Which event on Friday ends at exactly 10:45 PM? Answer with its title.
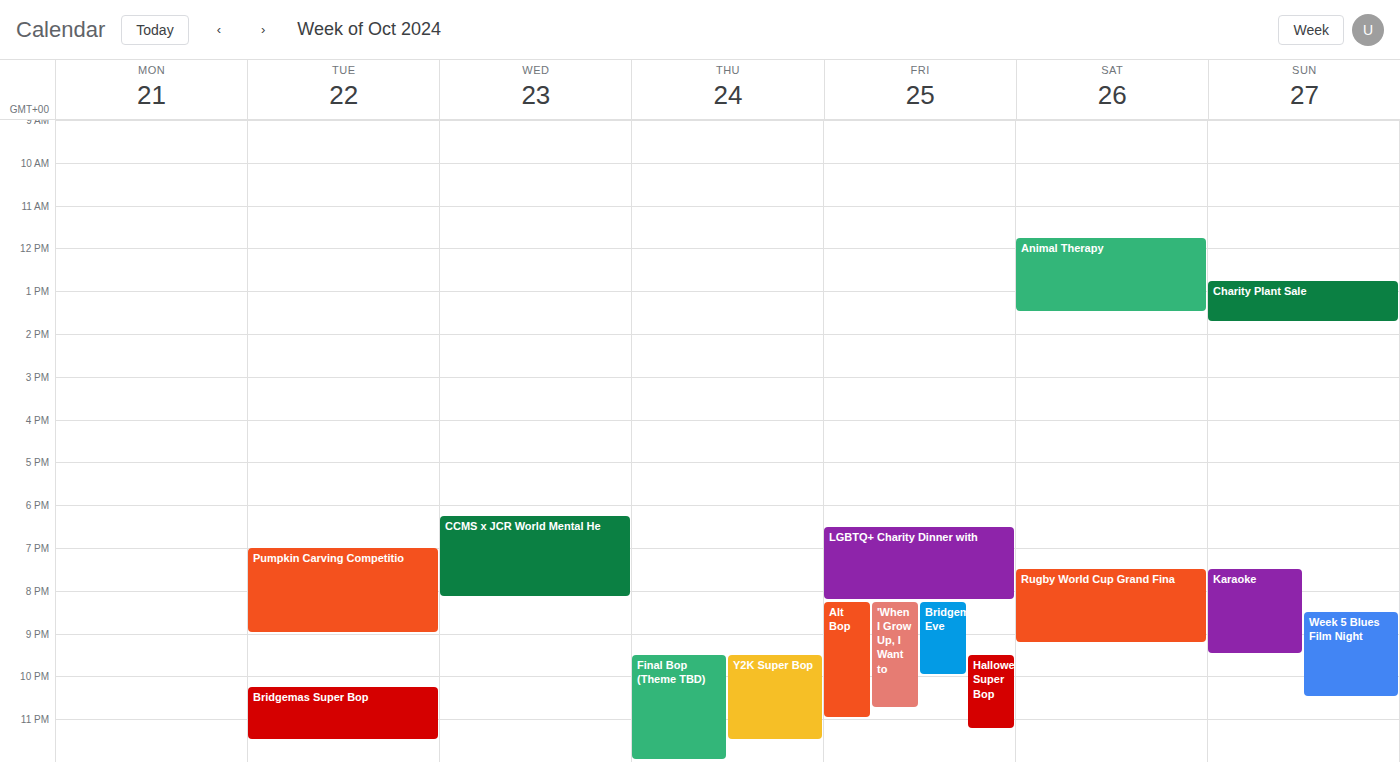
"'When I Grow Up, I Want to"